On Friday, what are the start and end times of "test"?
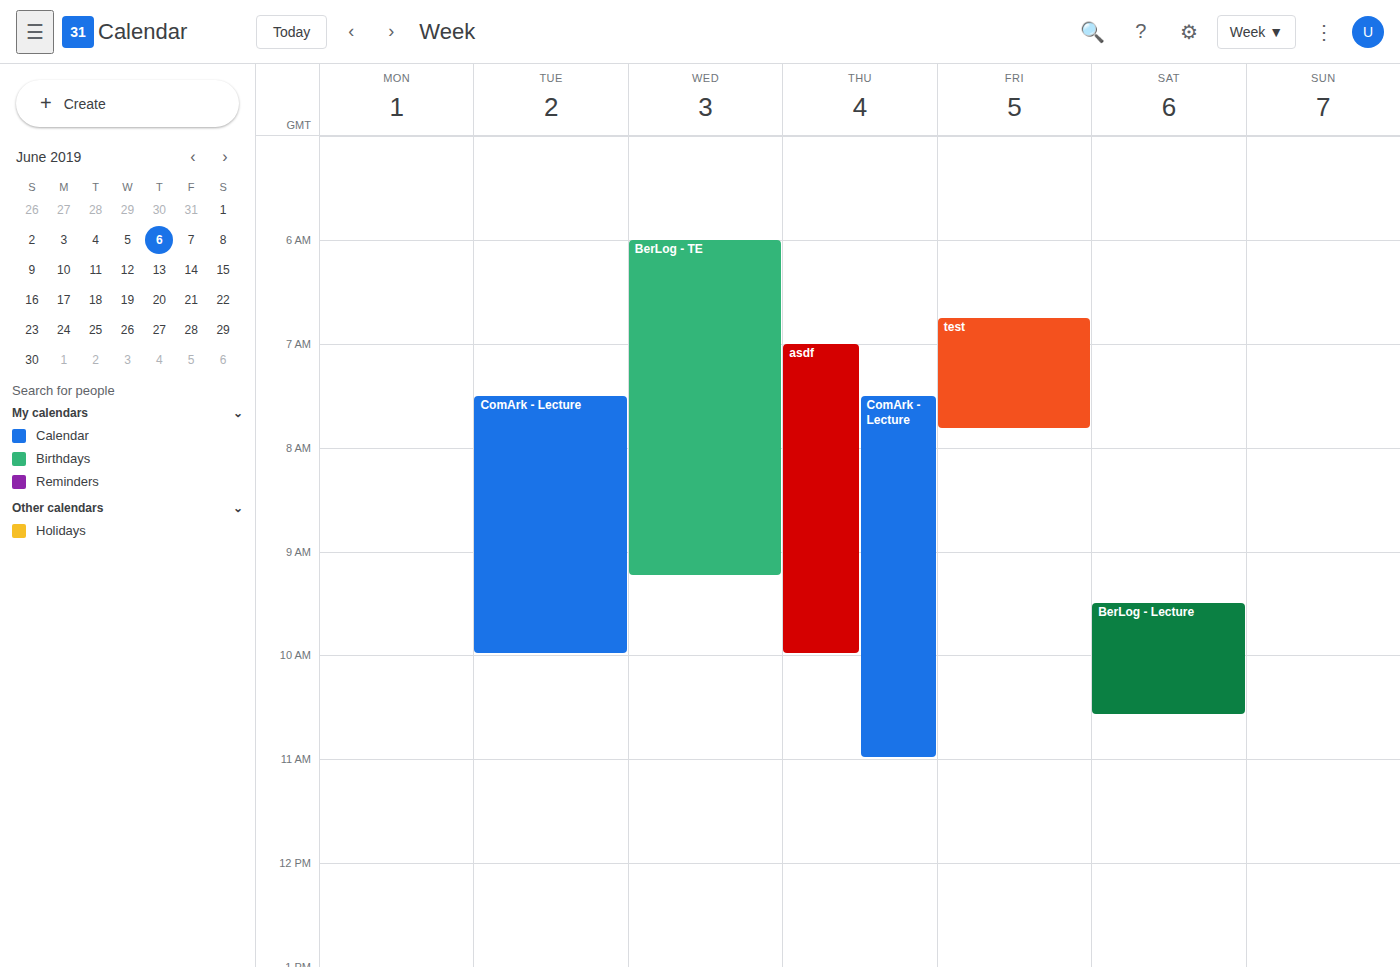
6:45 AM to 7:50 AM